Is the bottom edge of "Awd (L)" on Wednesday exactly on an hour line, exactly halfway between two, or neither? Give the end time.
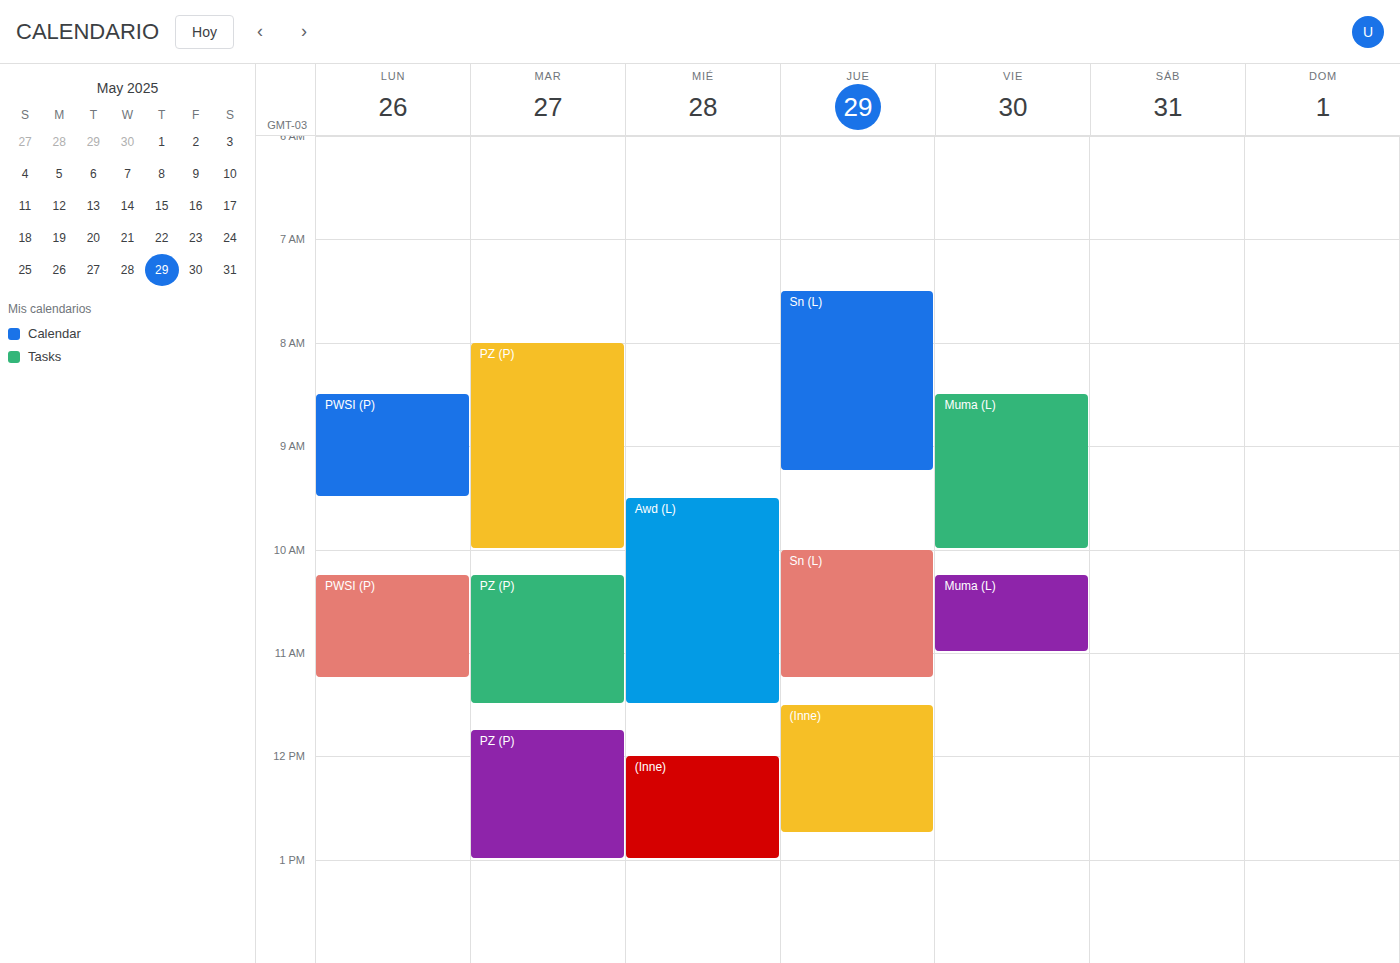
11:30 AM -- halfway between the 11 AM and 12 PM lines.